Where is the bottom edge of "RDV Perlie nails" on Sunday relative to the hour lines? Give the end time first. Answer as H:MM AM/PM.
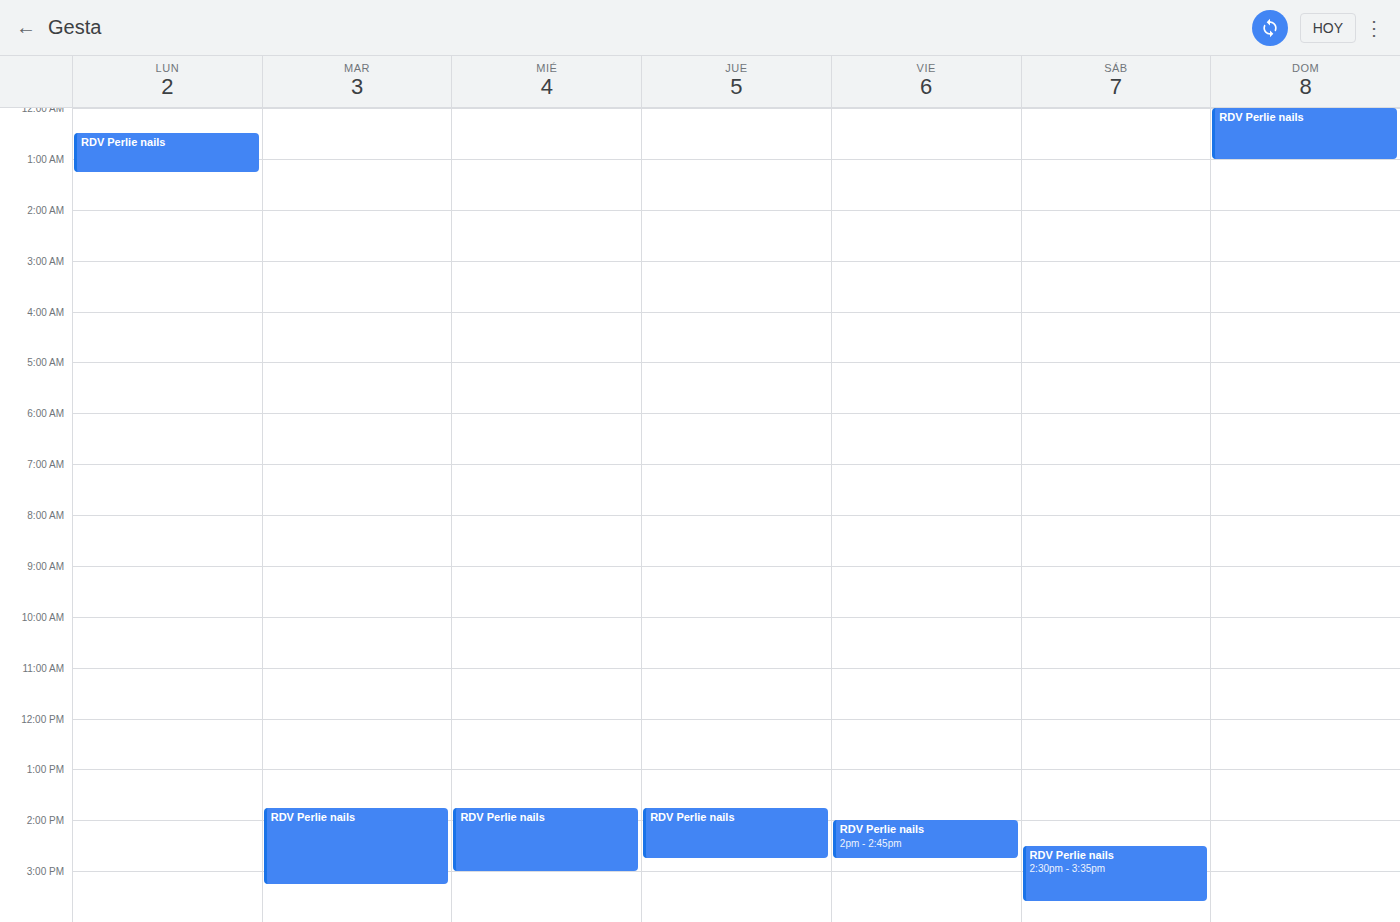
1:00 AM -- exactly on the 1 AM line.